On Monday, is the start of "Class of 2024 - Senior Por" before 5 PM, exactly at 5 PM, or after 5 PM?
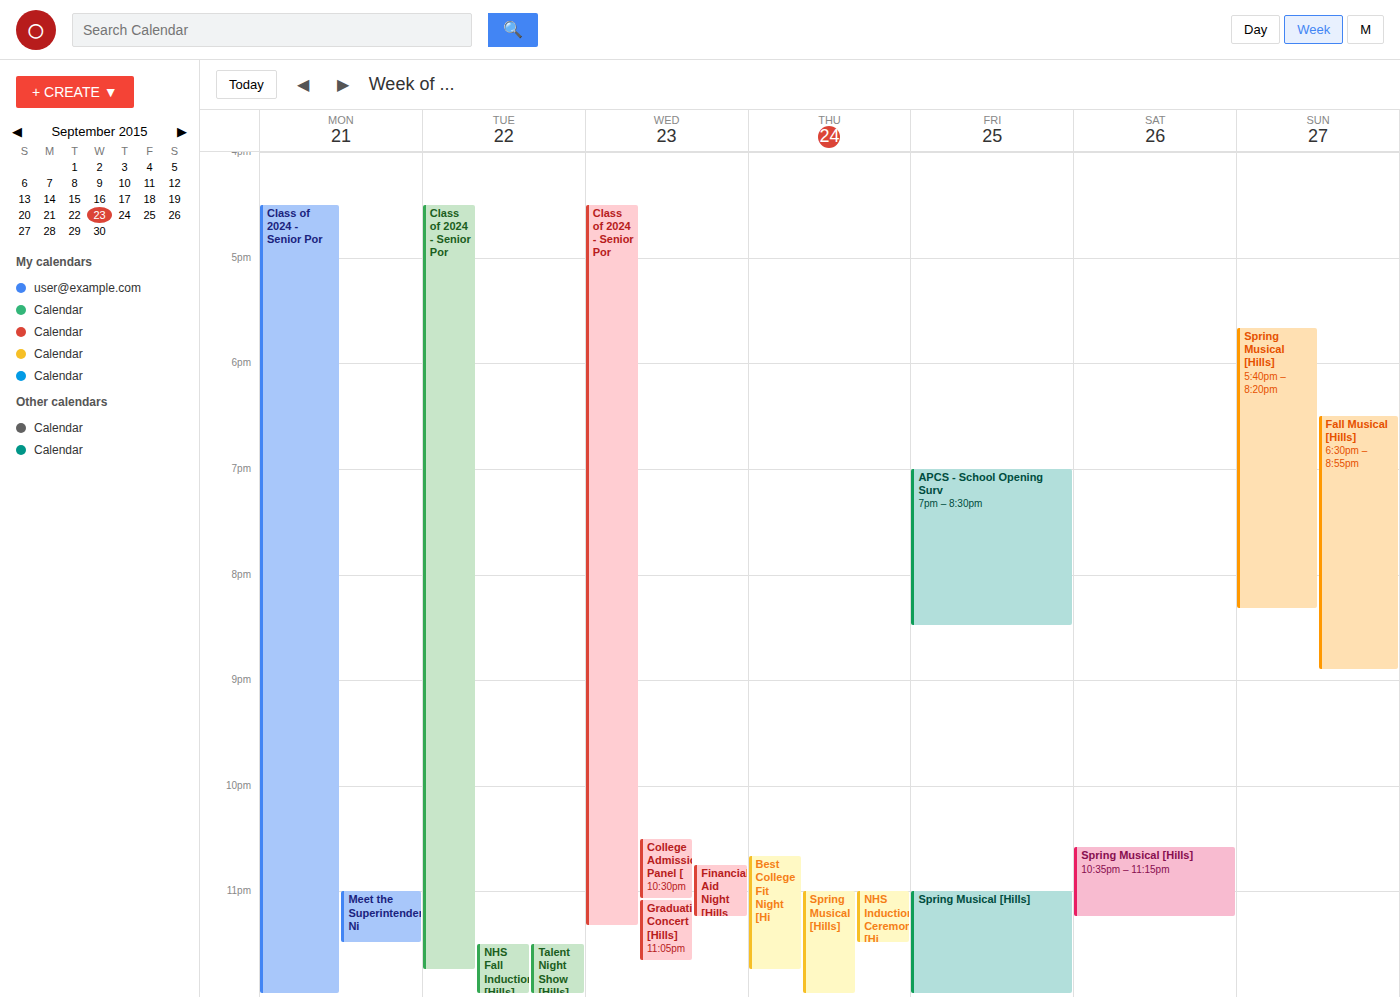
4:30 PM -- before 5 PM, 30 minutes above the 5 PM line.